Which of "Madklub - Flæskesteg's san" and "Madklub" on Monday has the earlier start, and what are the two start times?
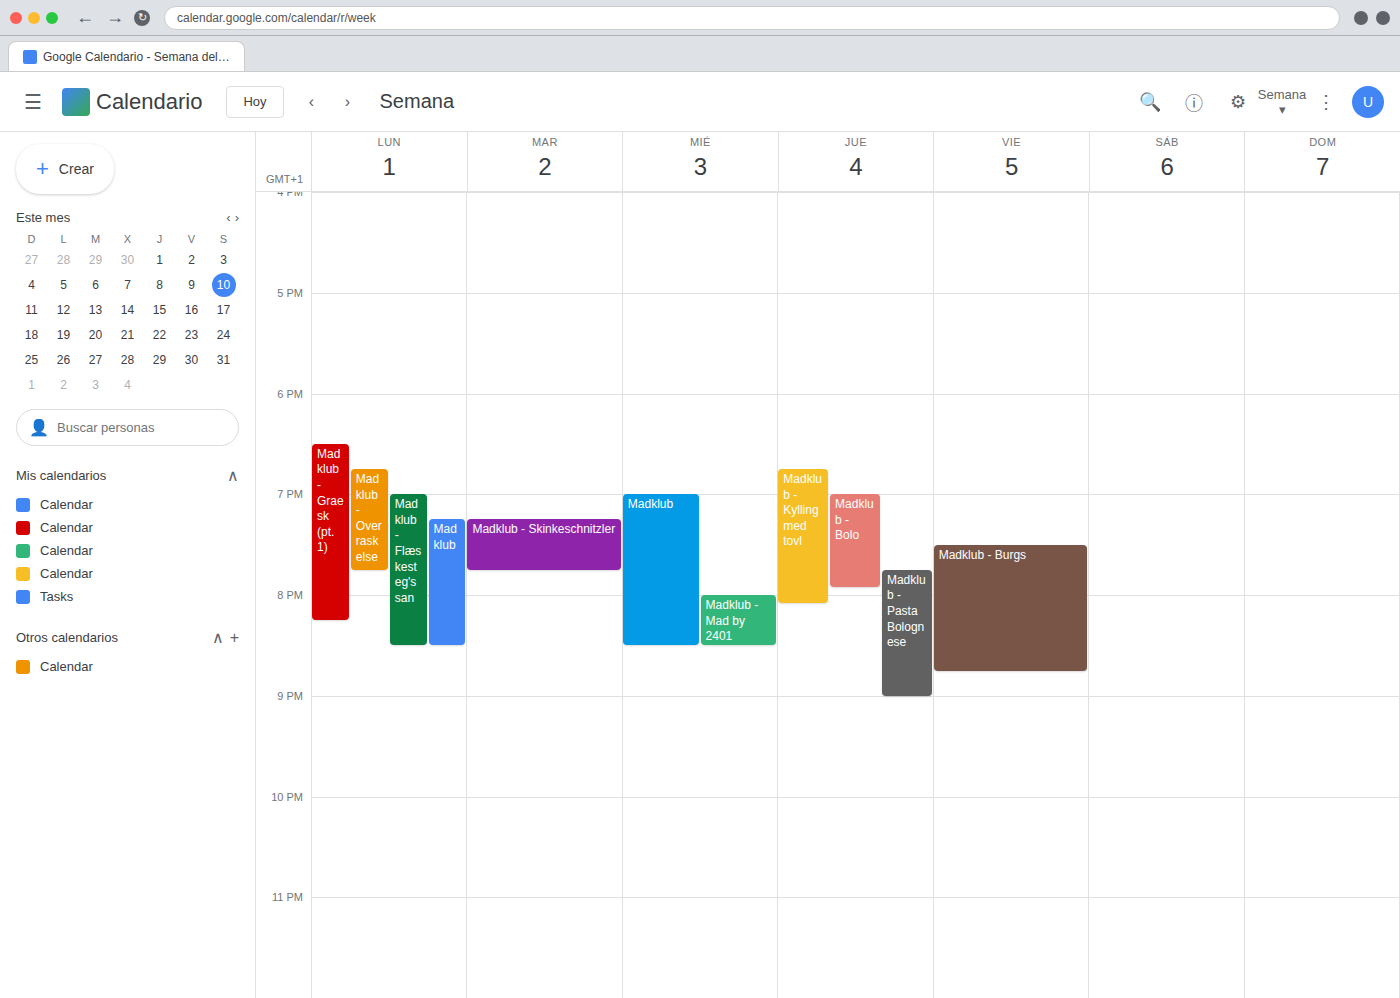
"Madklub - Flæskesteg's san" 7:00 PM; "Madklub" 7:15 PM.